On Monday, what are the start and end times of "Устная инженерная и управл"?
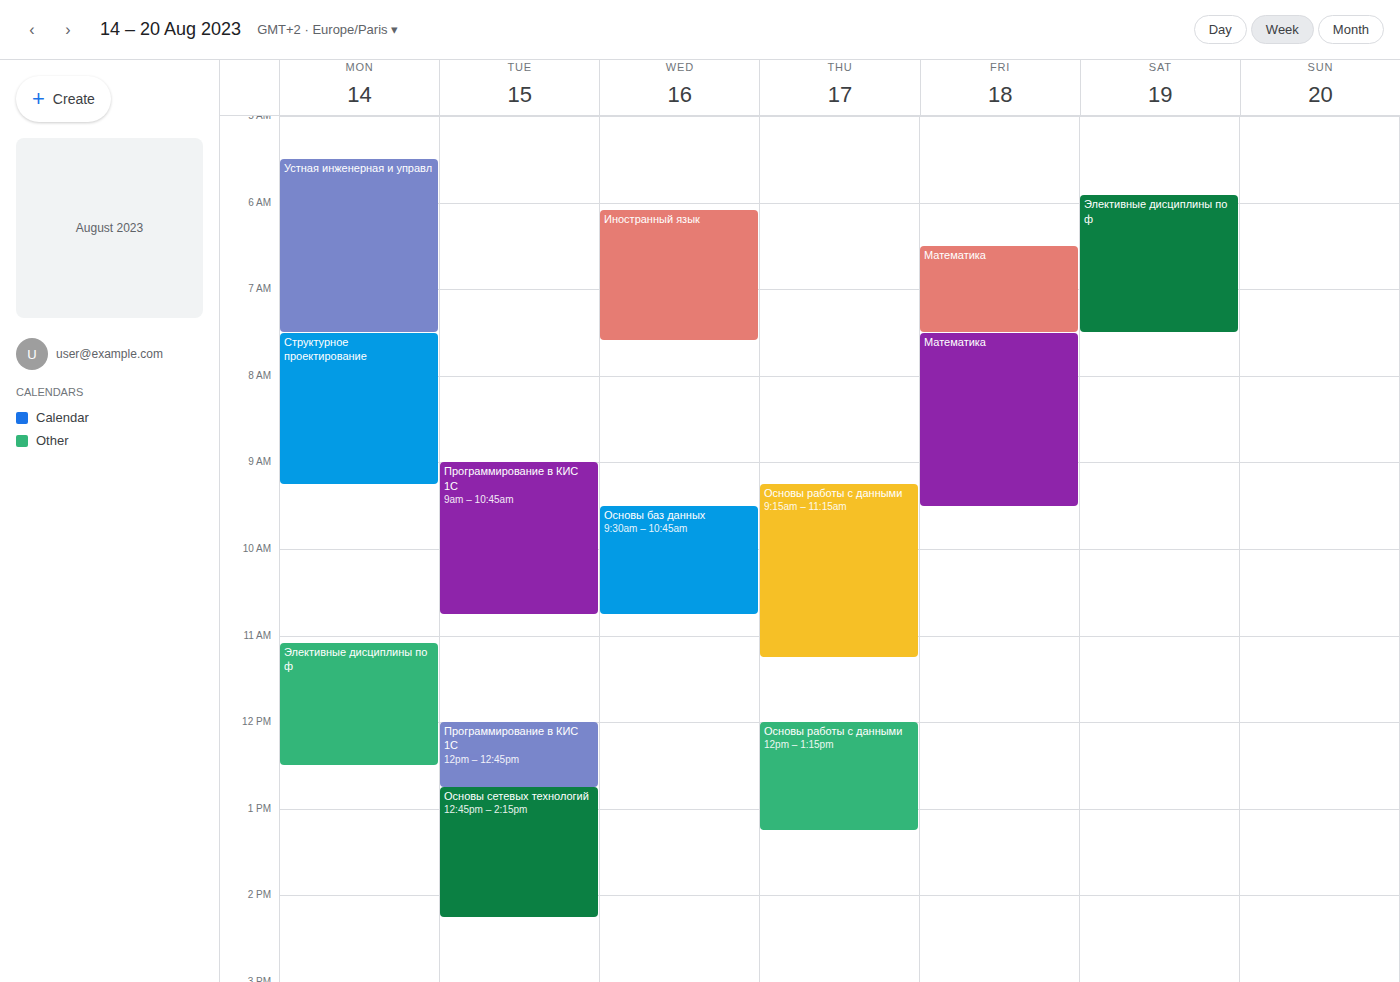
5:30 AM to 7:30 AM